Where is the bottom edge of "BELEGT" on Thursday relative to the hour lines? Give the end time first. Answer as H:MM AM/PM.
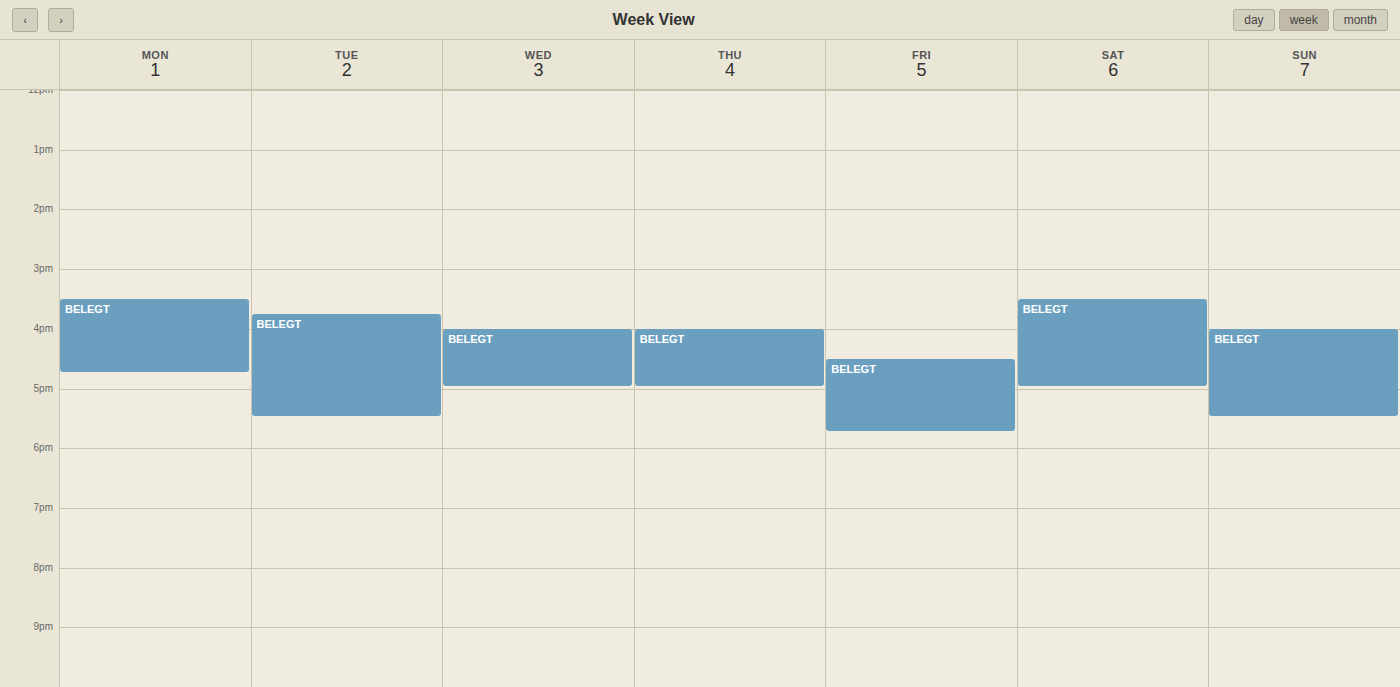
5:00 PM -- exactly on the 5 PM line.